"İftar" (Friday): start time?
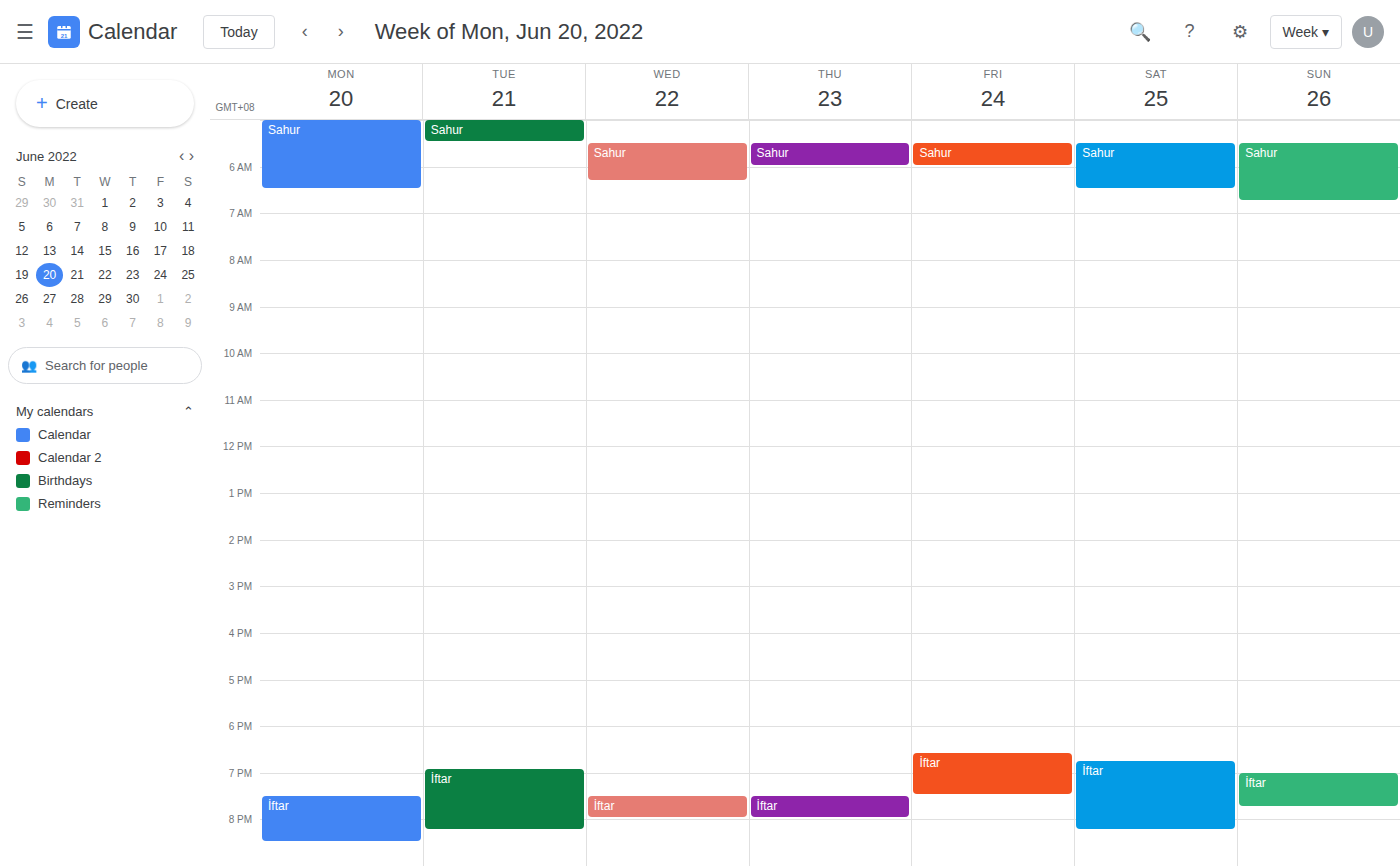
6:35 PM